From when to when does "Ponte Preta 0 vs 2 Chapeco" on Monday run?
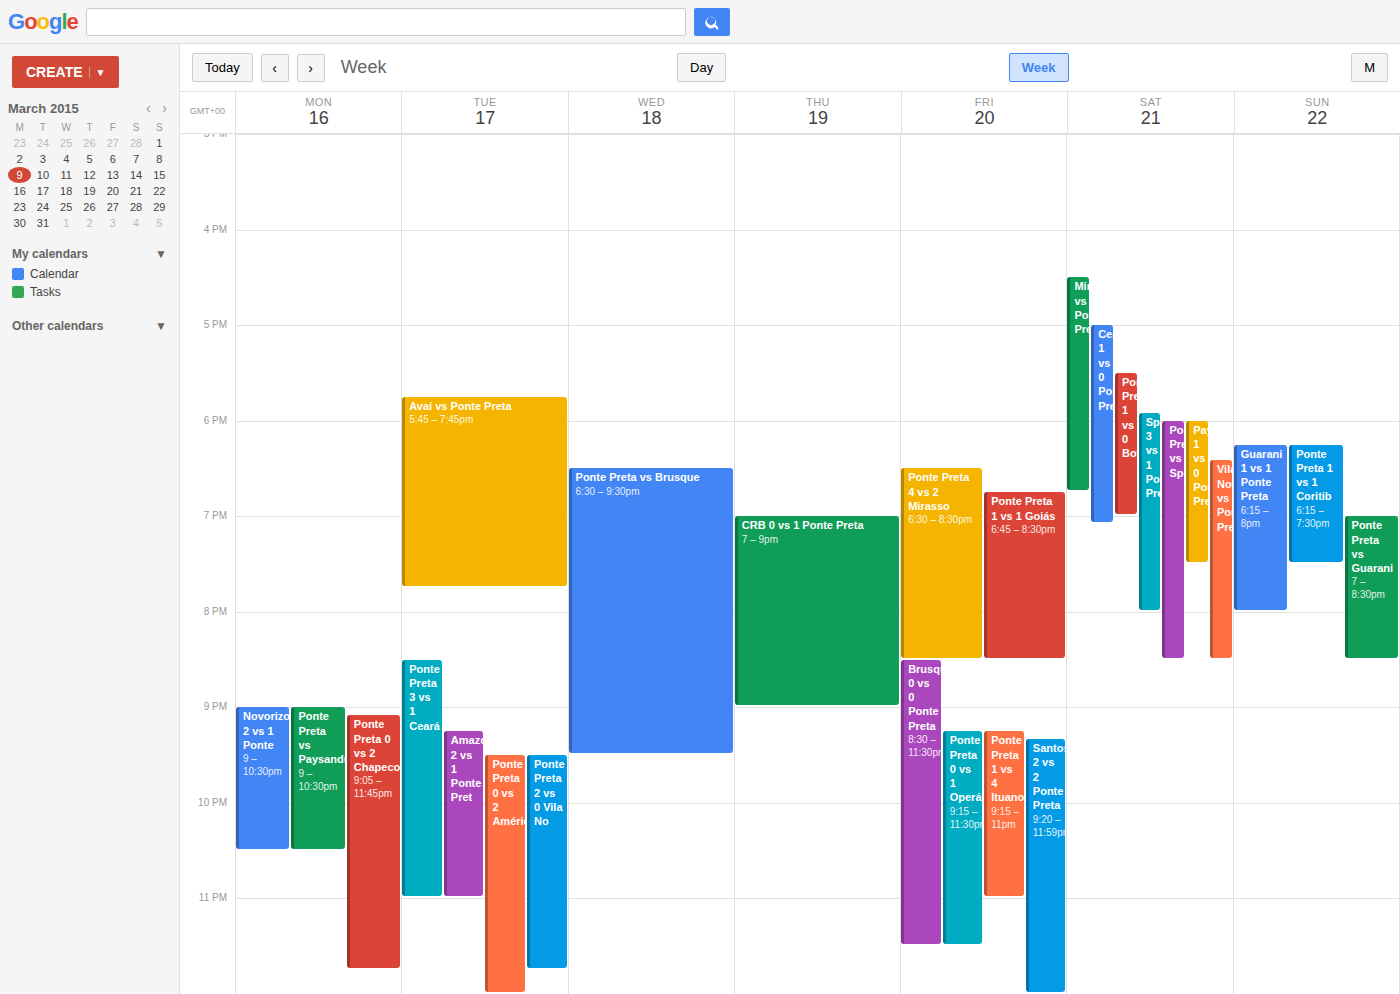
9:05 PM to 11:45 PM